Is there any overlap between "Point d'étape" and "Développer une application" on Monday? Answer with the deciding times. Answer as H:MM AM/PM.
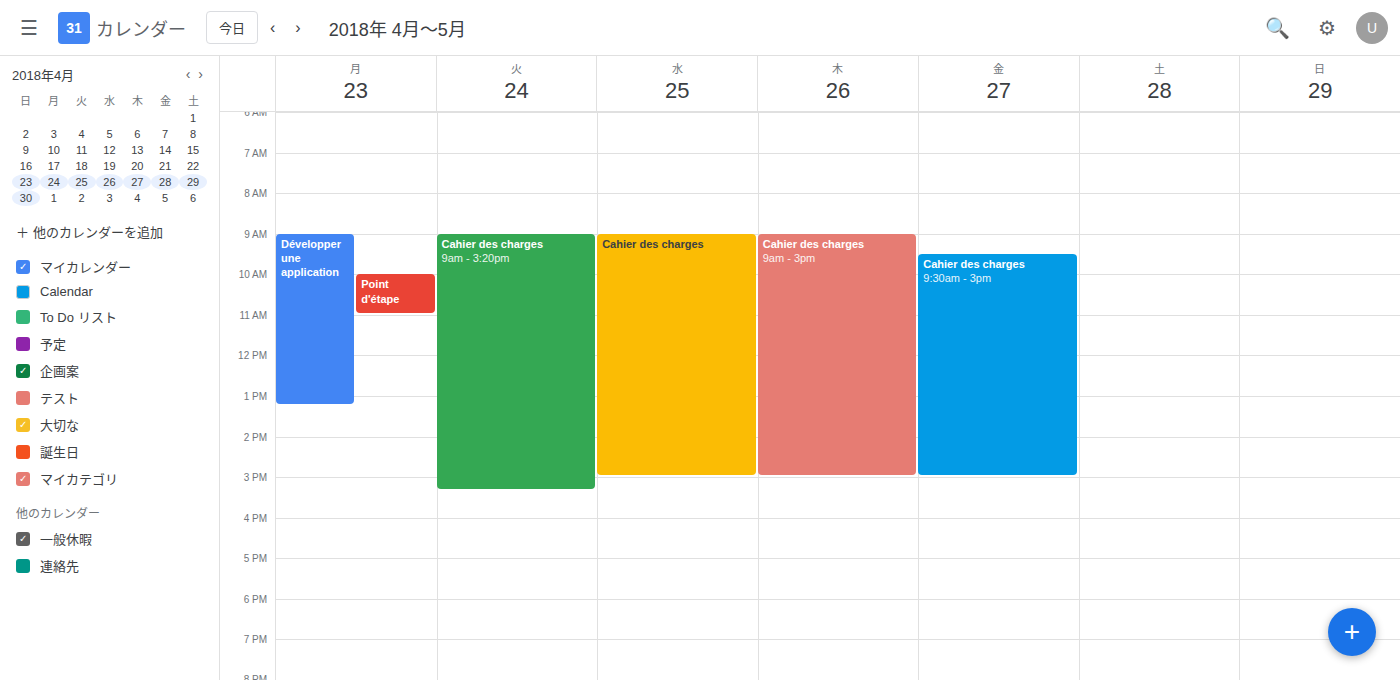
"Point d'étape" runs 10:00 AM to 11:00 AM, inside "Développer une application" -- they overlap.